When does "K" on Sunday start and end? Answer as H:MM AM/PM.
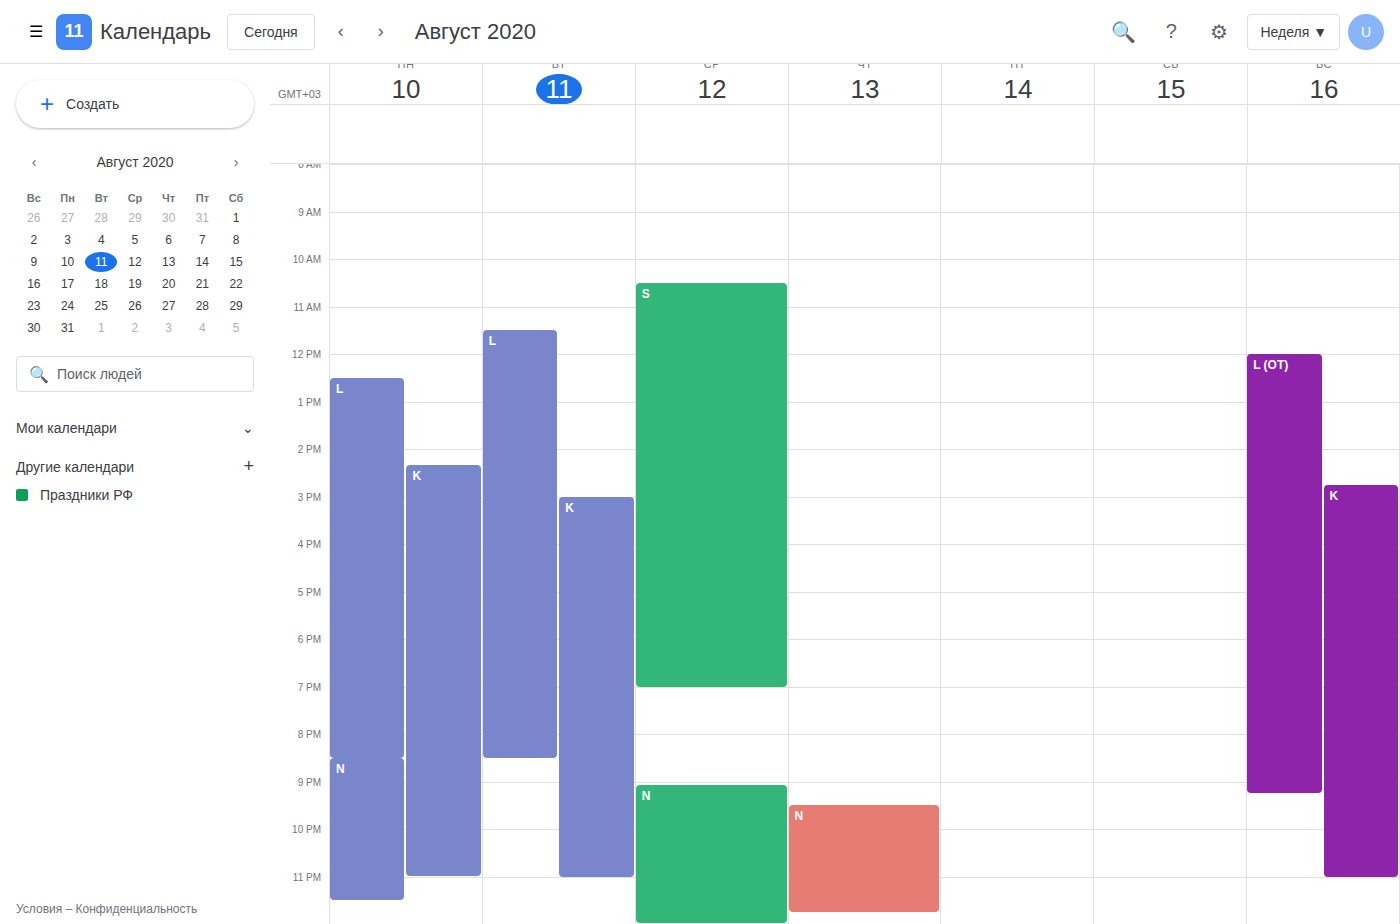
2:45 PM to 11:00 PM